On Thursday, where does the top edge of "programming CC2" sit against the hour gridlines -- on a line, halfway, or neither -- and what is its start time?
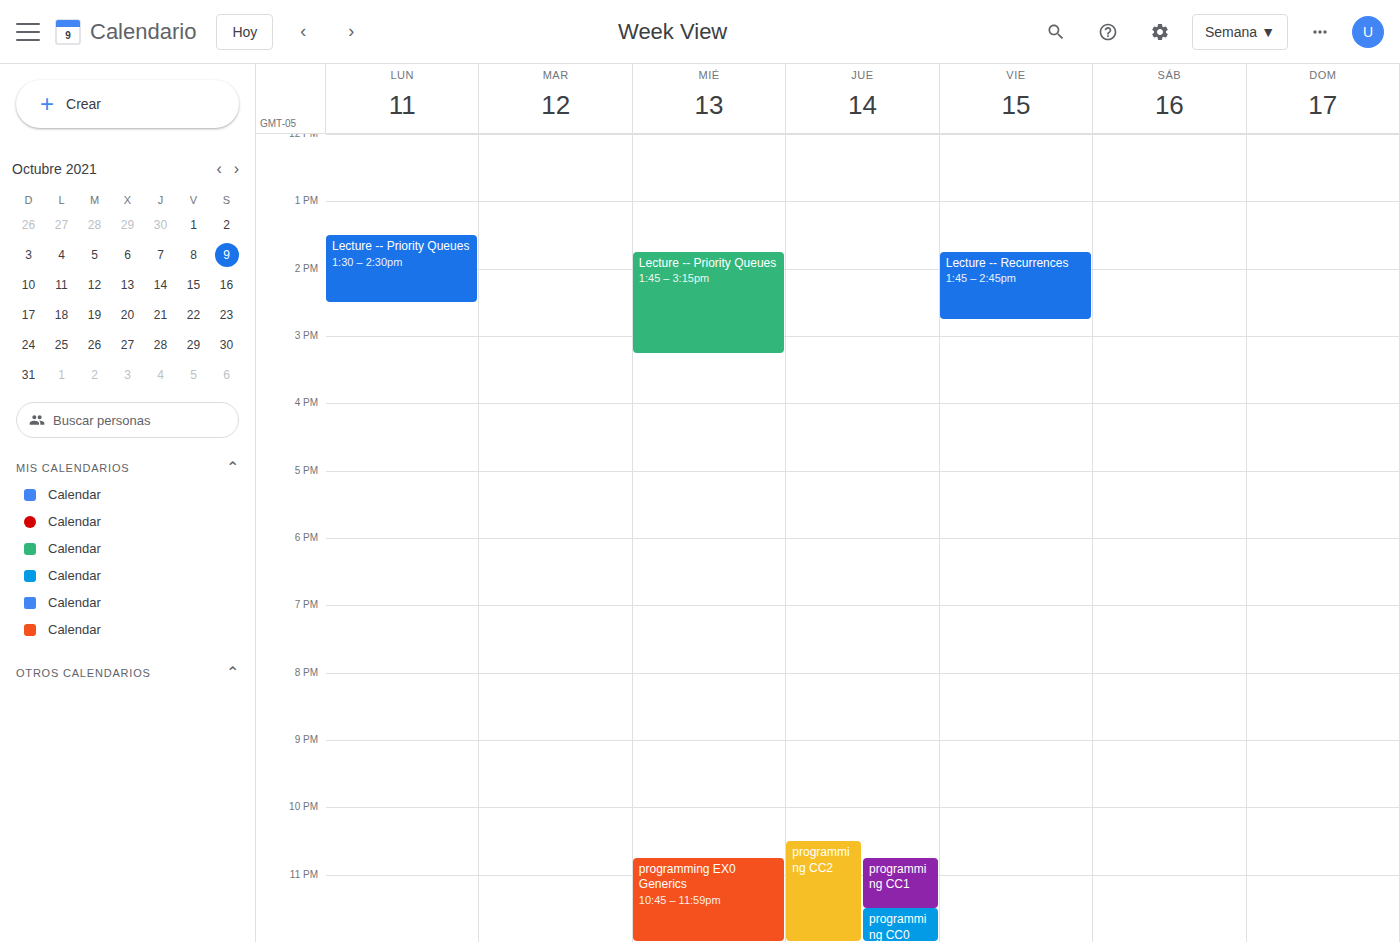
10:30 PM -- halfway between the 10 PM and 11 PM lines.